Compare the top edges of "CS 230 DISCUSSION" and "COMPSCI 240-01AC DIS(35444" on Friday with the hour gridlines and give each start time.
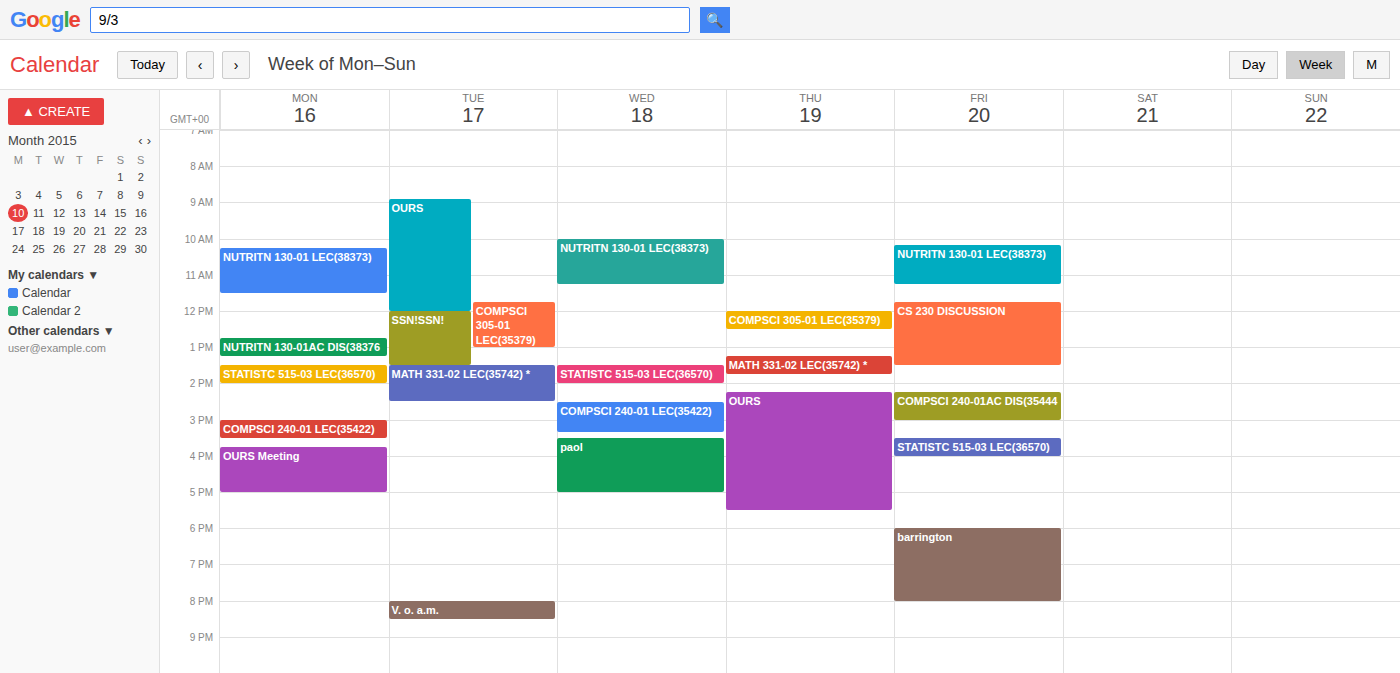
"CS 230 DISCUSSION": 11:45 AM, neither: three quarters of the way from the 11 AM line to the 12 PM line. "COMPSCI 240-01AC DIS(35444": 2:15 PM, neither: a quarter of the way from the 2 PM line to the 3 PM line.